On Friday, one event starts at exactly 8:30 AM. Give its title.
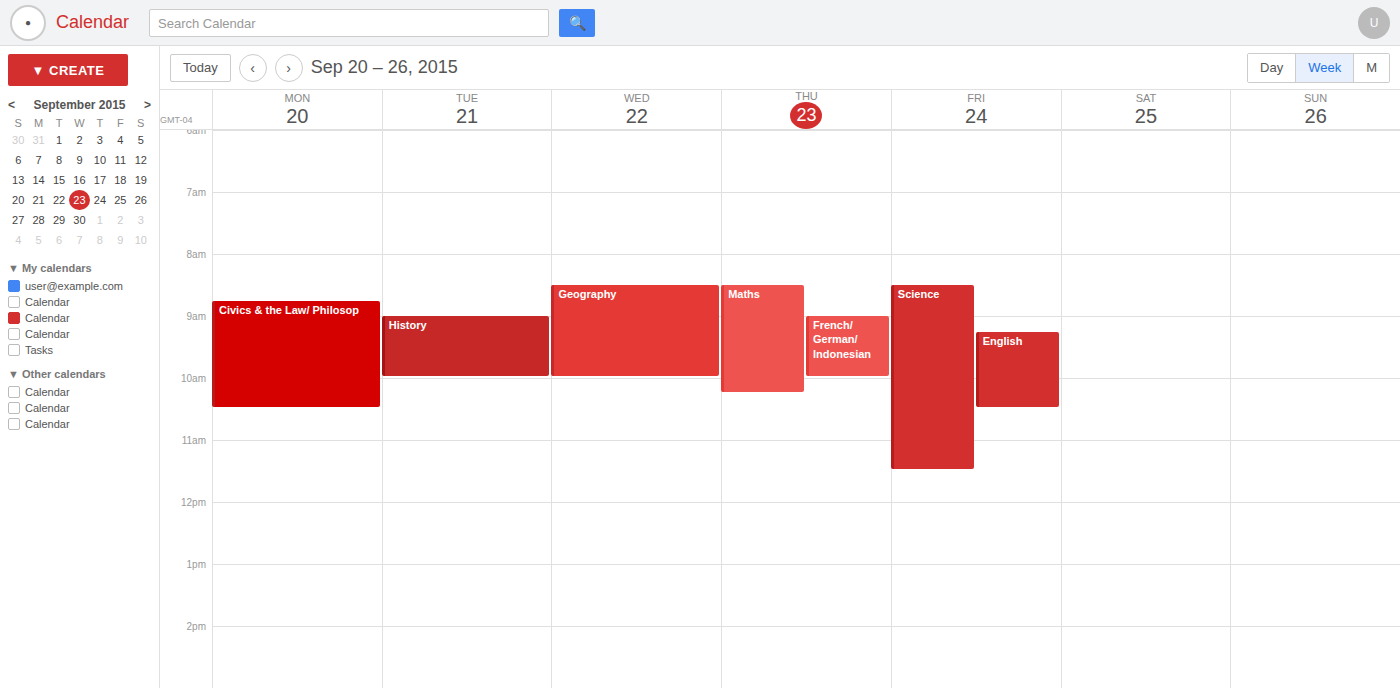
"Science"